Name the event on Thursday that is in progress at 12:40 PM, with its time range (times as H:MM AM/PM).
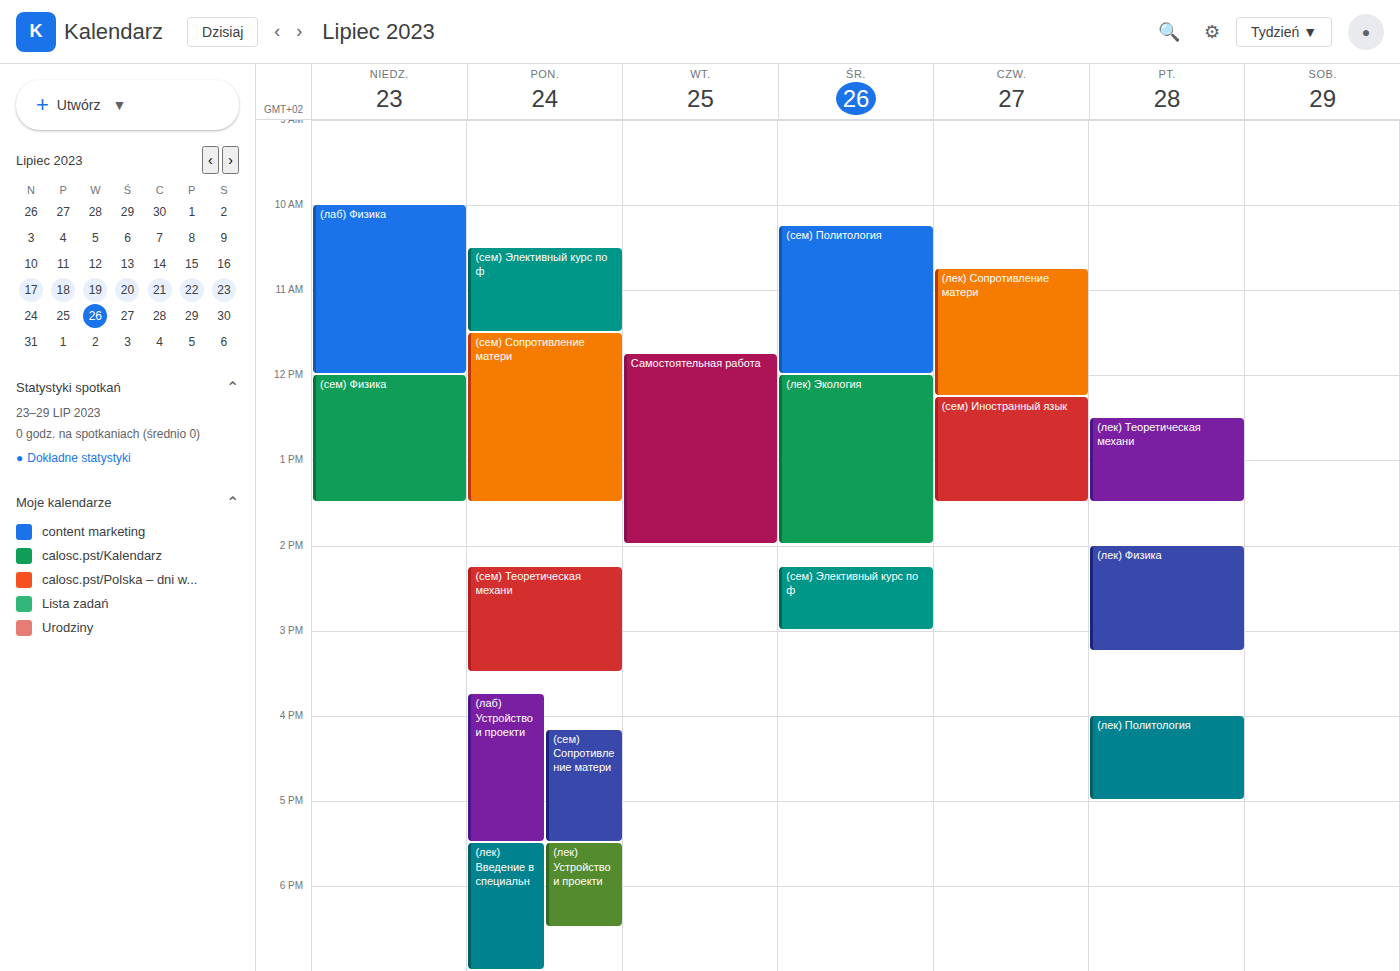
"(сем) Иностранный язык", 12:15 PM to 1:30 PM